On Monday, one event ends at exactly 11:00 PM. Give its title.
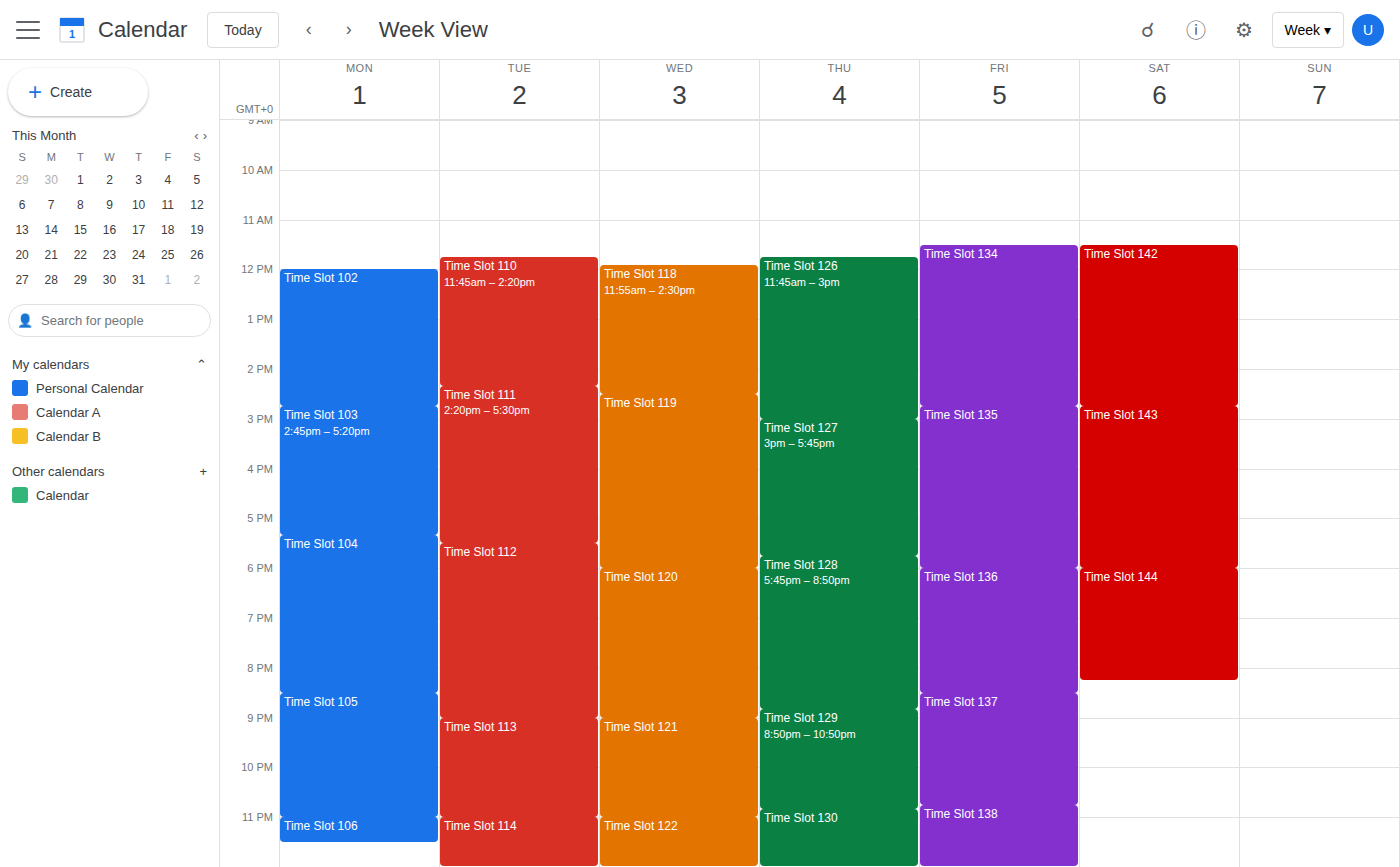
"Time Slot 105"